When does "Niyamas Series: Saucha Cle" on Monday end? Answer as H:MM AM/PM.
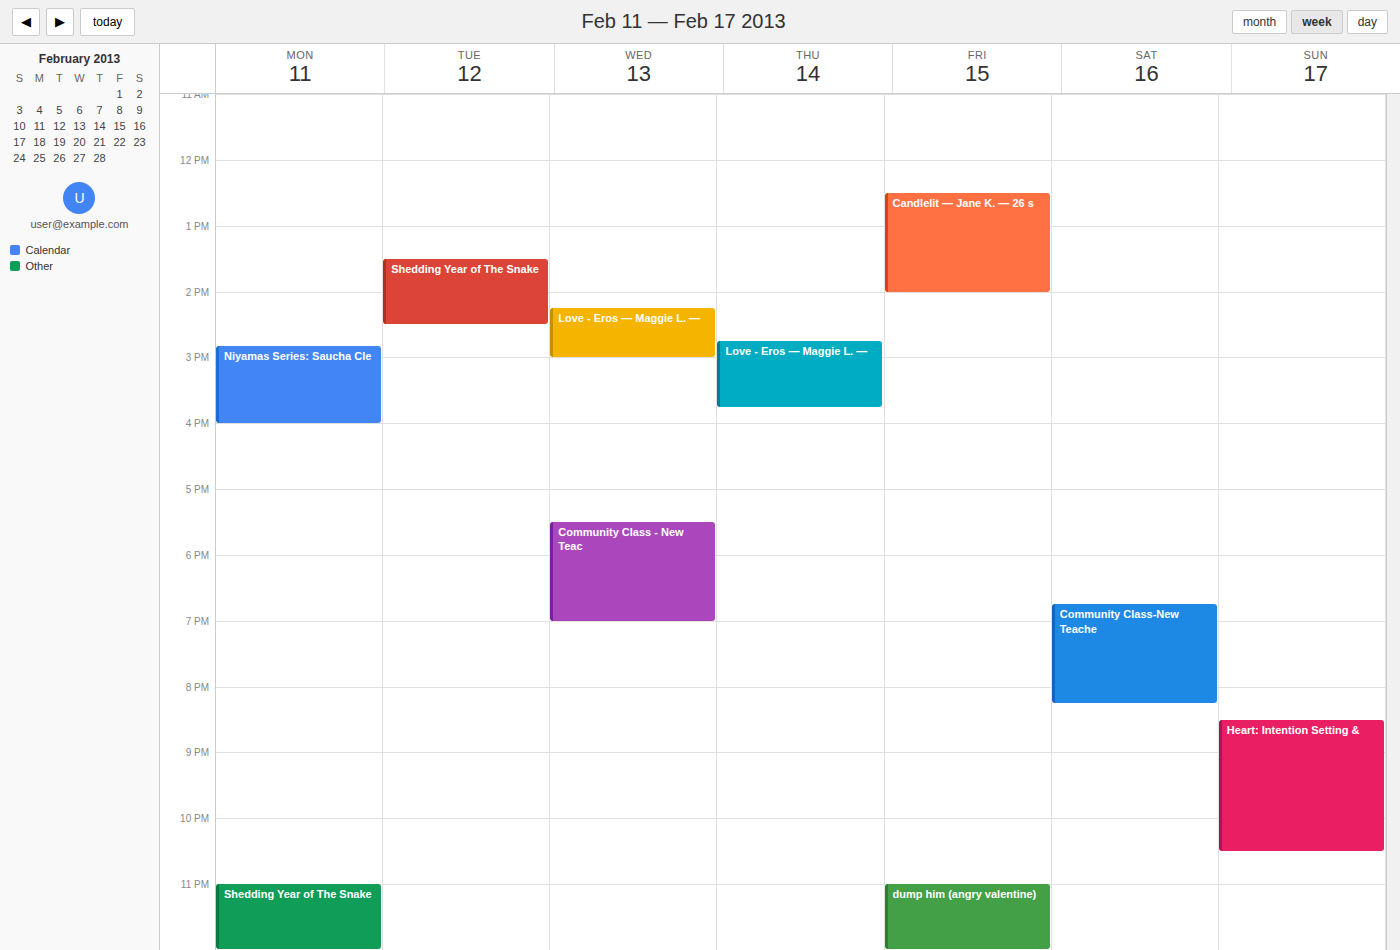
4:00 PM